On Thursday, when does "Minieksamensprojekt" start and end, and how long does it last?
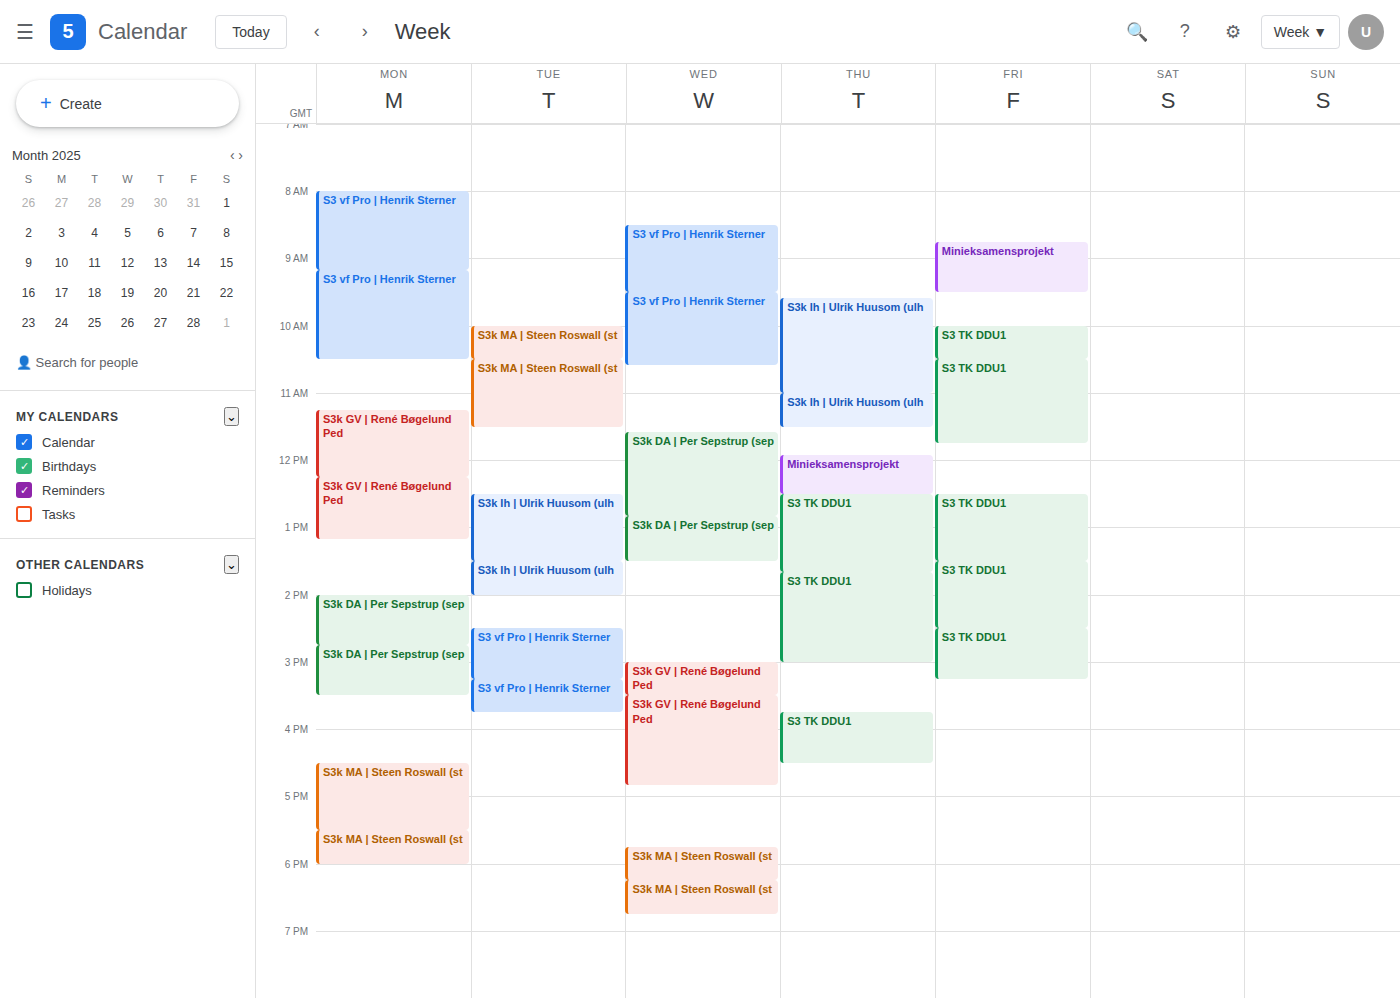
11:55 AM to 12:30 PM, 35 minutes